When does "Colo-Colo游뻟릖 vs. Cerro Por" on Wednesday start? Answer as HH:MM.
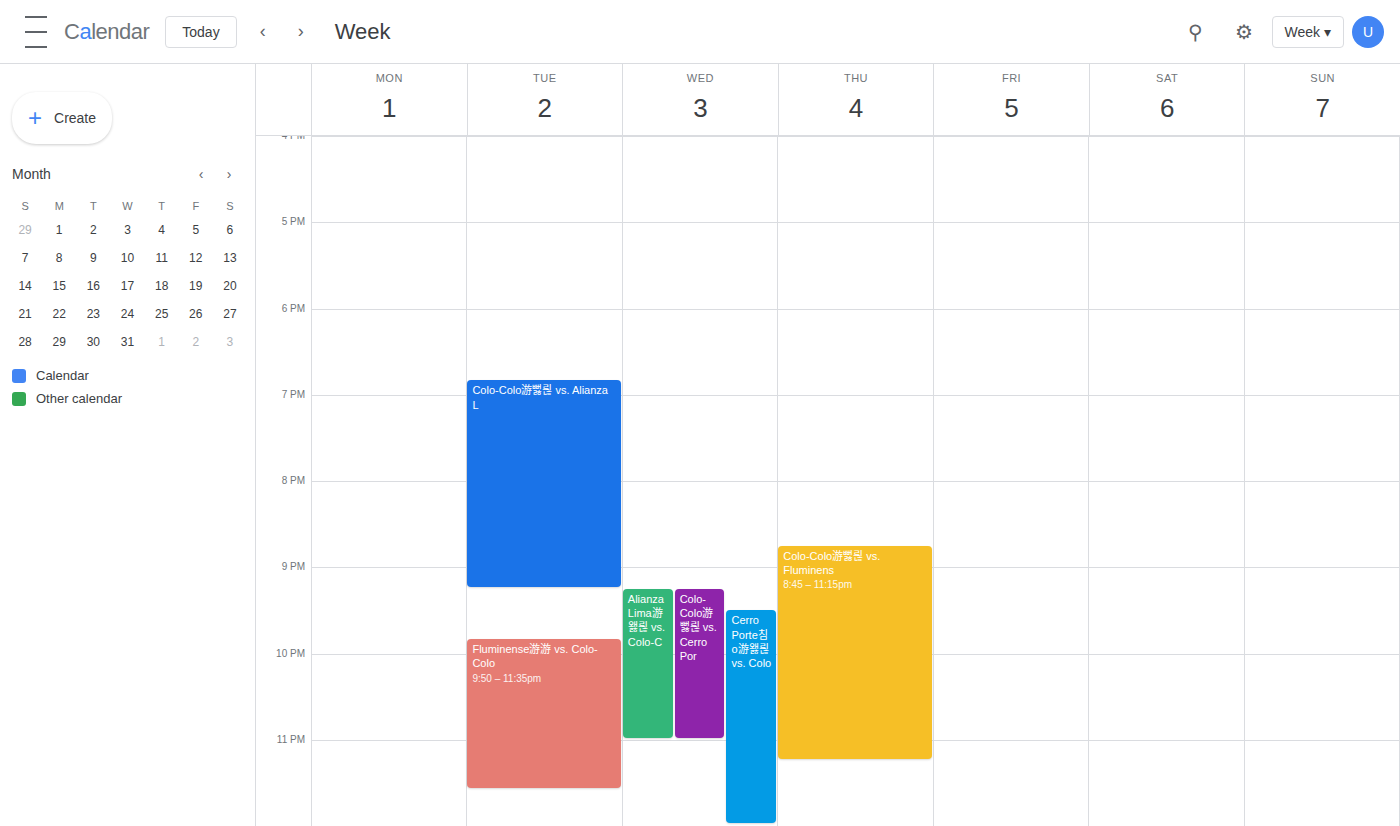
21:15